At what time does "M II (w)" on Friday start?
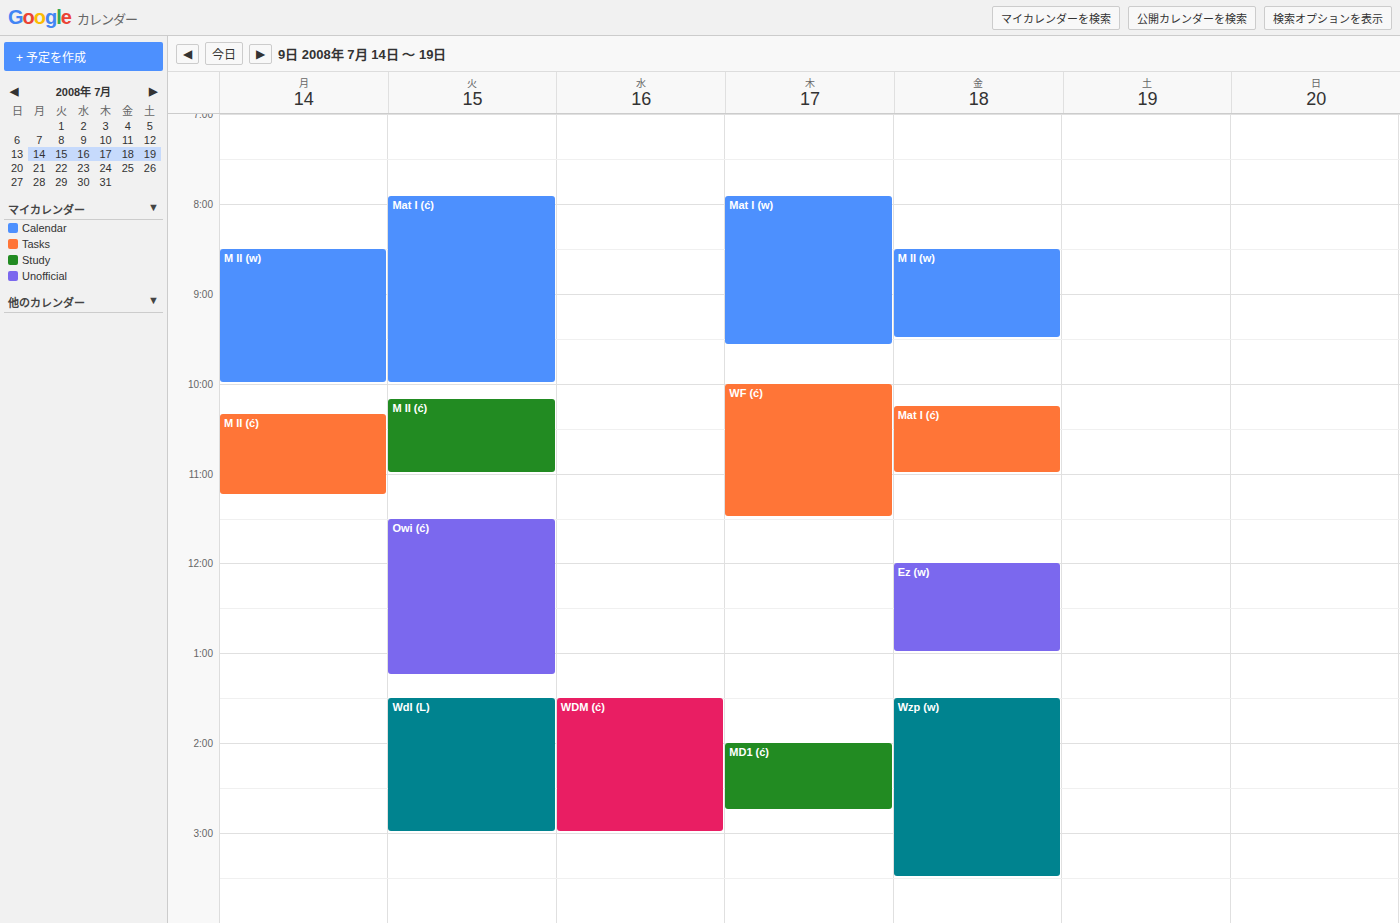
8:30 AM